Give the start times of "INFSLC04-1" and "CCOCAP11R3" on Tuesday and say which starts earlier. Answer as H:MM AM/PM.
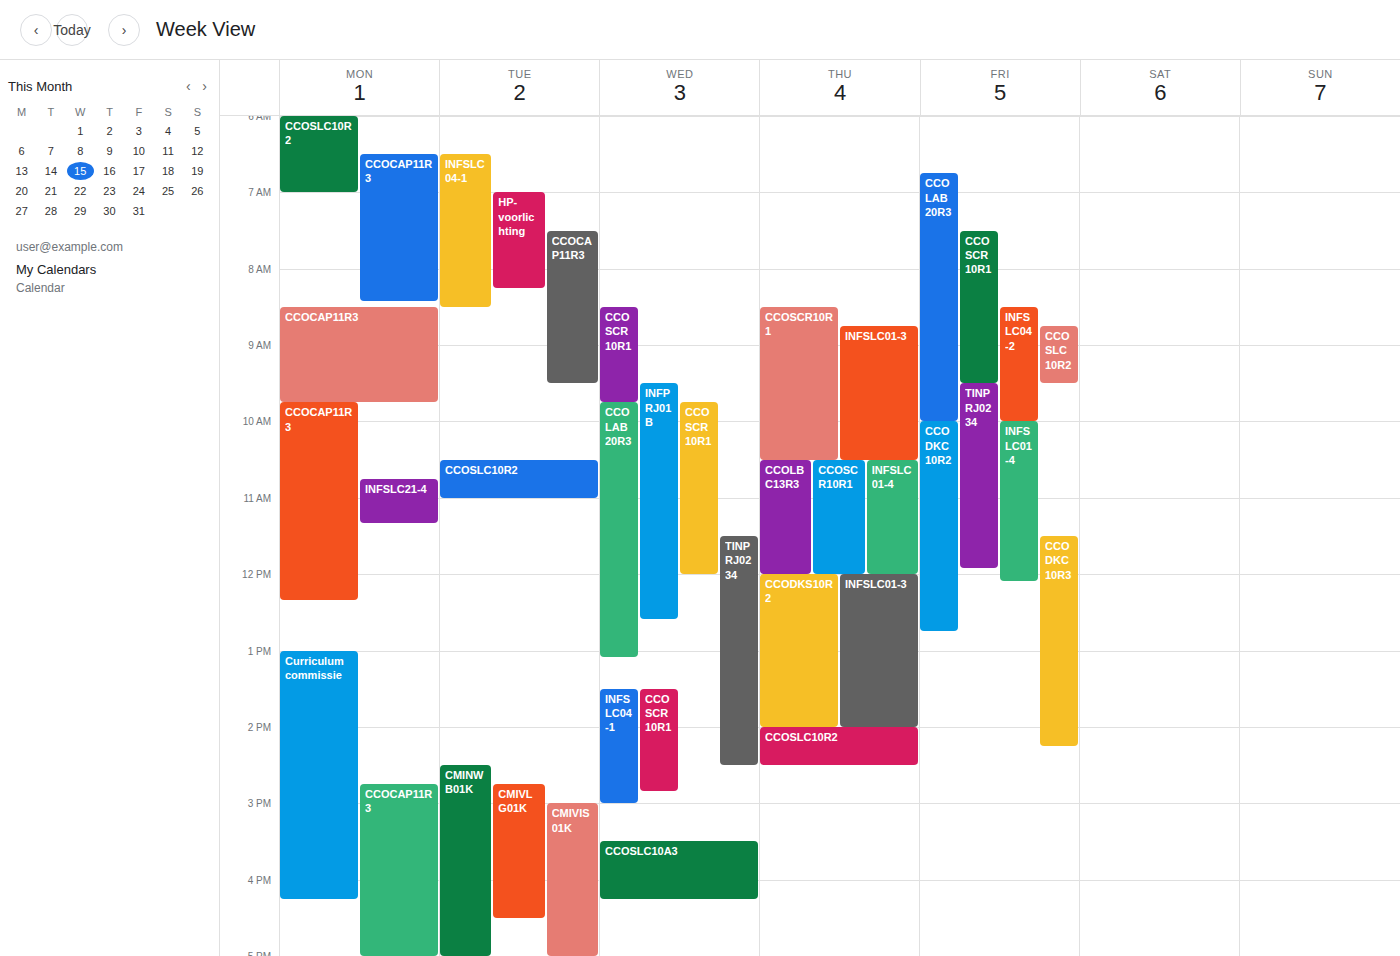
"INFSLC04-1" 6:30 AM; "CCOCAP11R3" 7:30 AM.